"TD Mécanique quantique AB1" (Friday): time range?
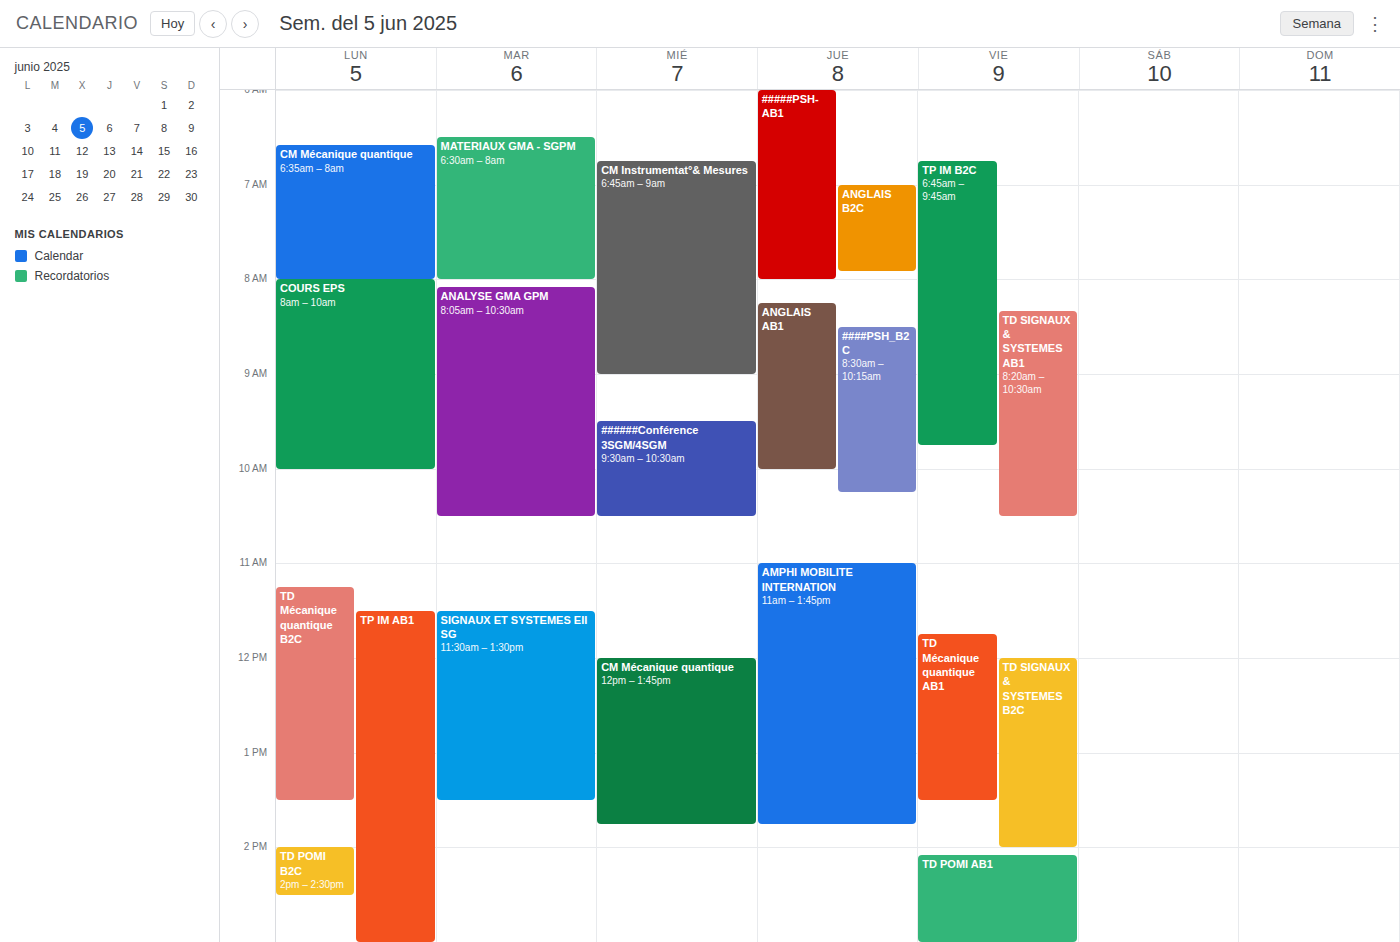
11:45 AM to 1:30 PM